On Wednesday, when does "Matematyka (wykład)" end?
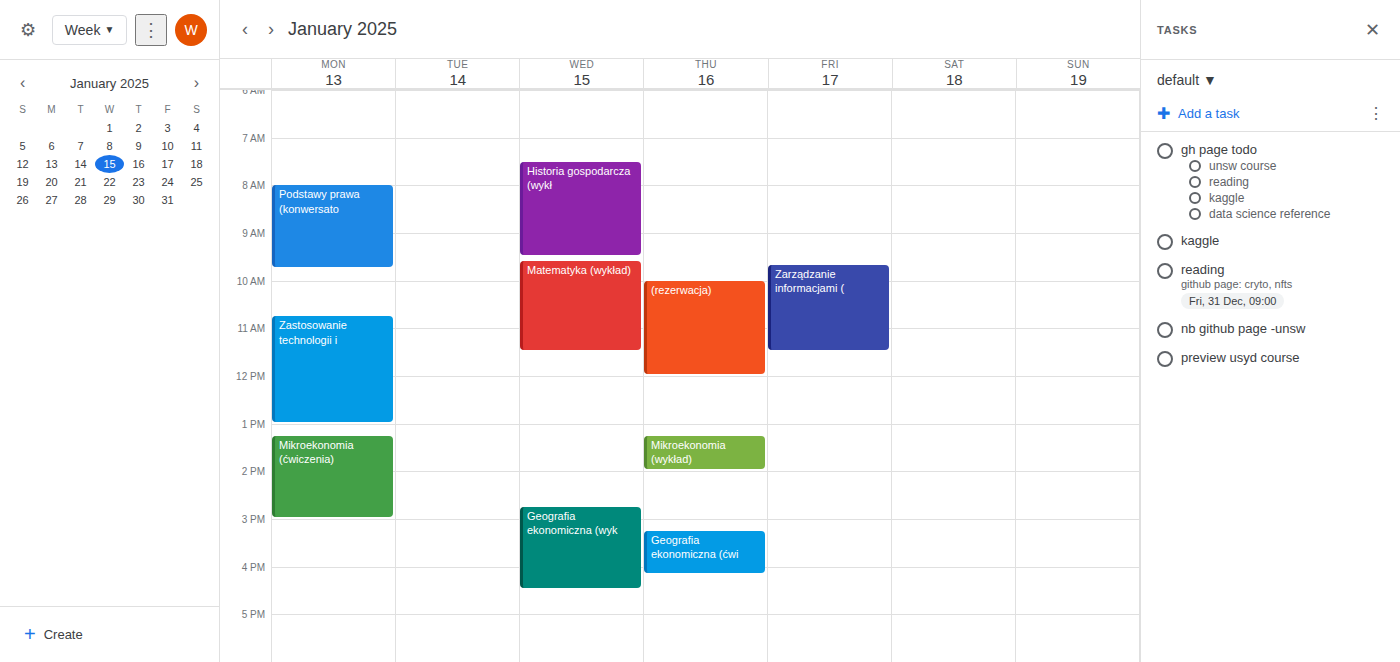
11:30